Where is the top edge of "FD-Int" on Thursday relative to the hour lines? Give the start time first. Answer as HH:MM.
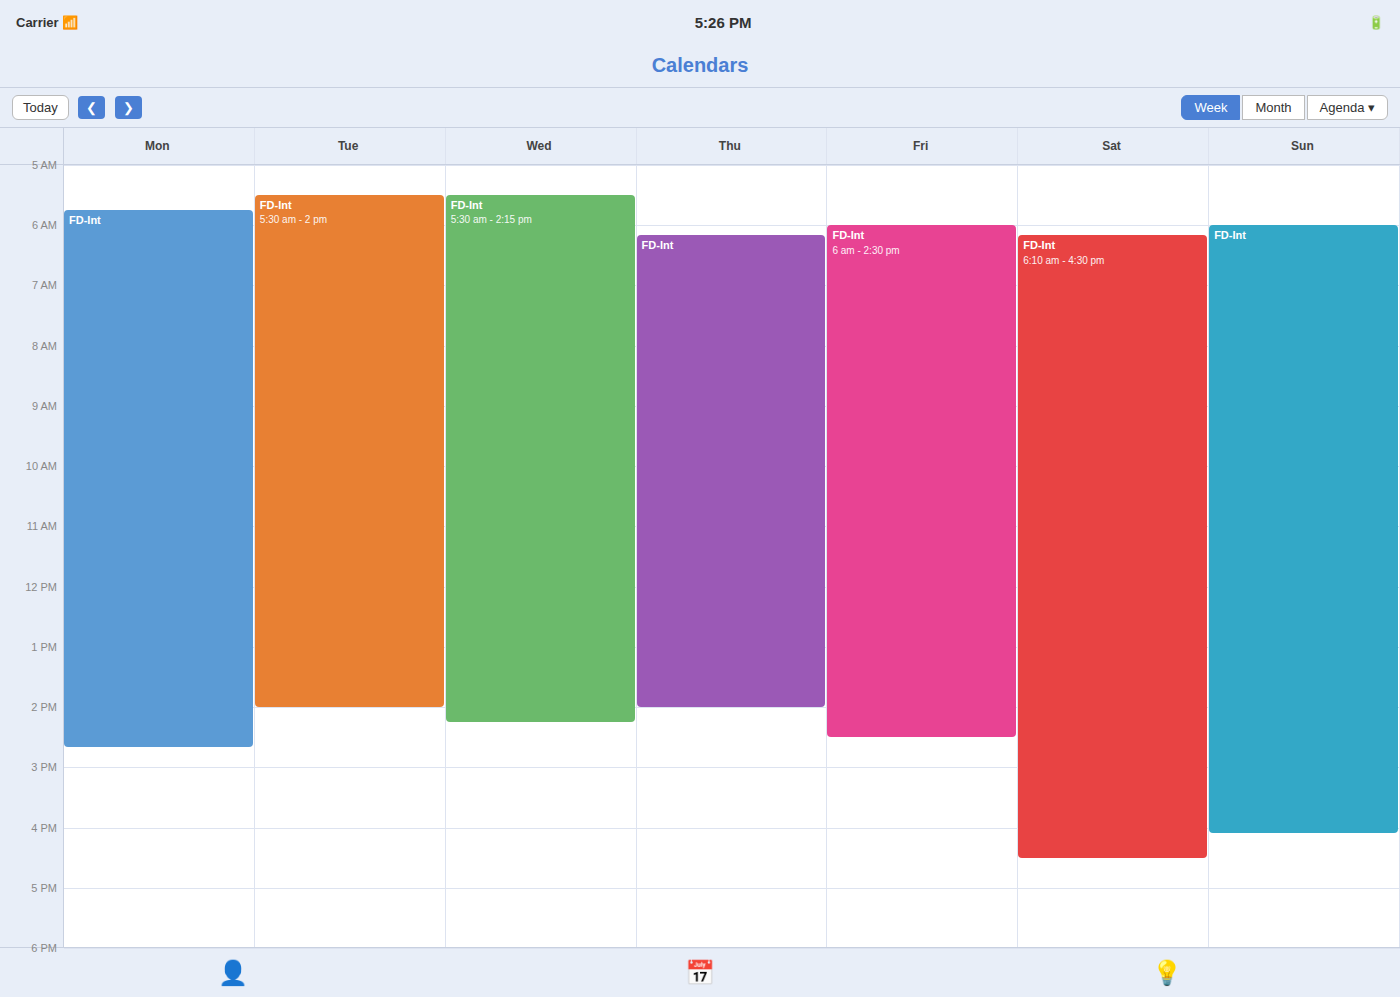
06:10 -- neither: 10 minutes below the 06:00 line and 50 minutes above the 07:00 line.